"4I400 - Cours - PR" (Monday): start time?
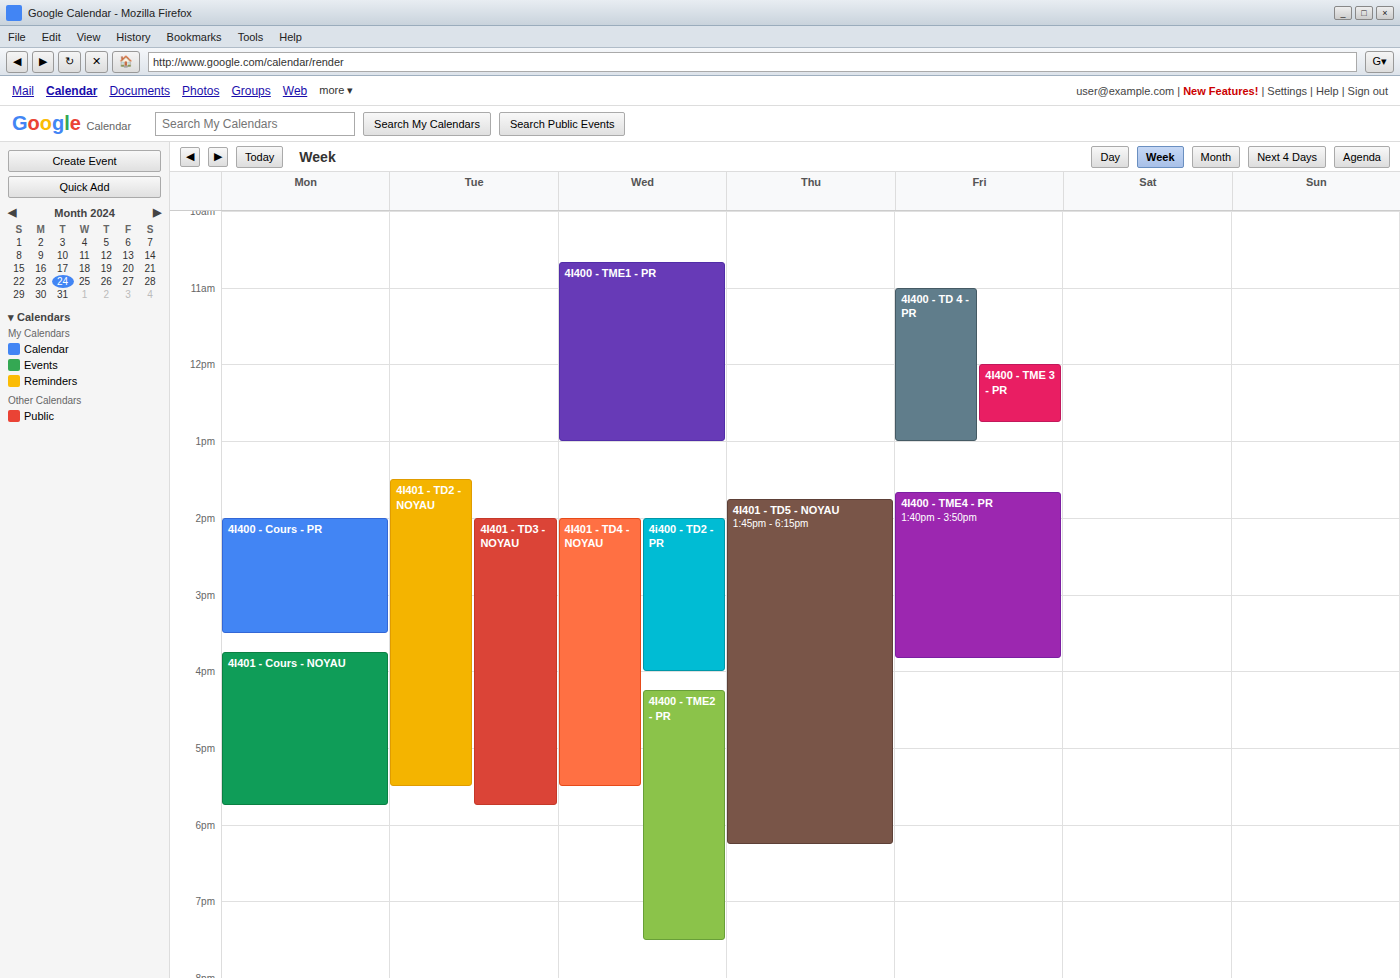
14:00